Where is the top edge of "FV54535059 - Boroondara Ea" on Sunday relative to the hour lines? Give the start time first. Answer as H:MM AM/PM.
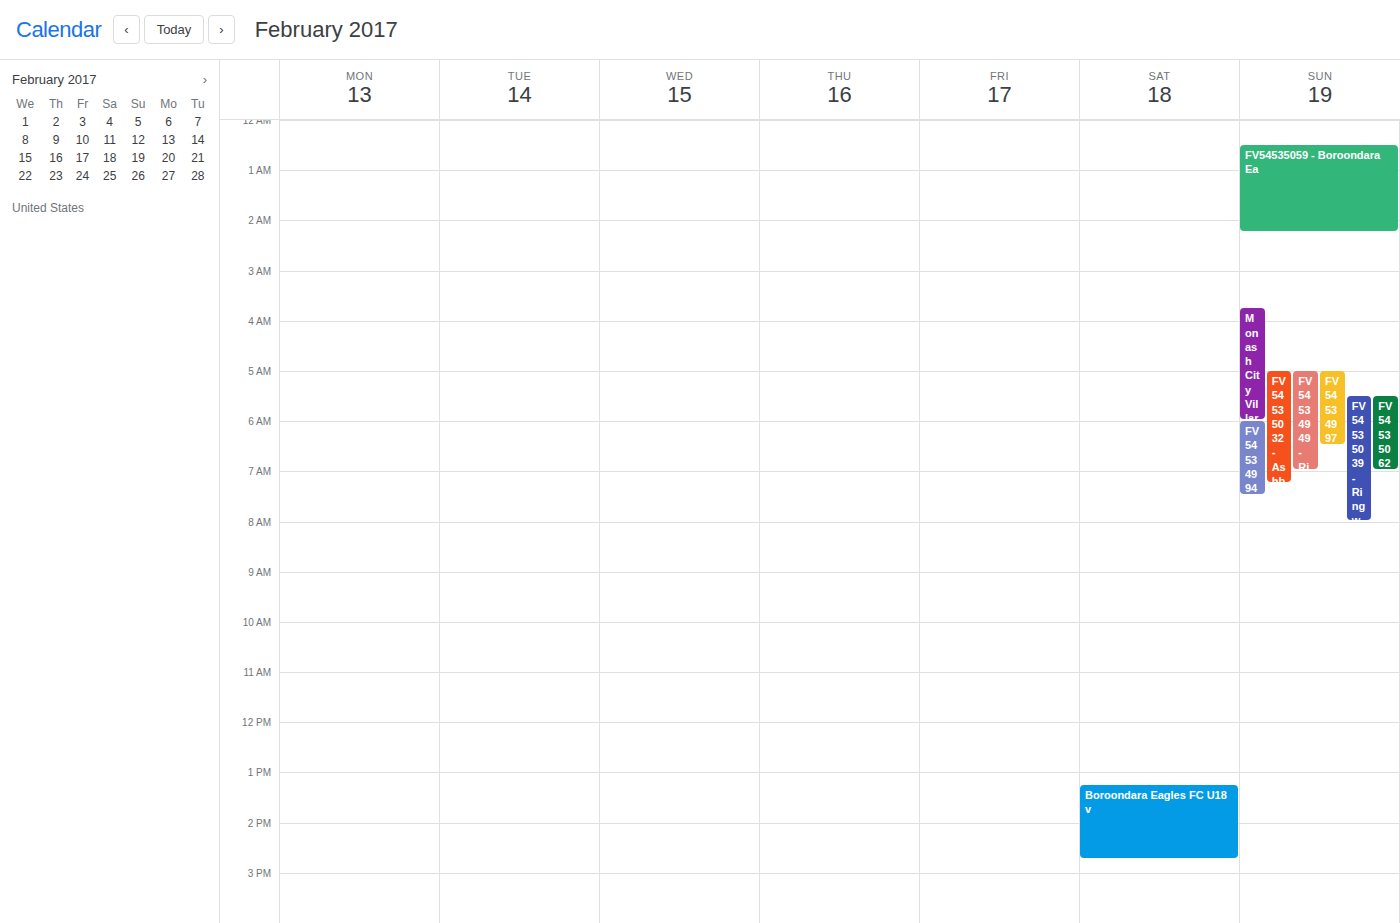
12:30 AM -- halfway between the 12 AM and 1 AM lines.